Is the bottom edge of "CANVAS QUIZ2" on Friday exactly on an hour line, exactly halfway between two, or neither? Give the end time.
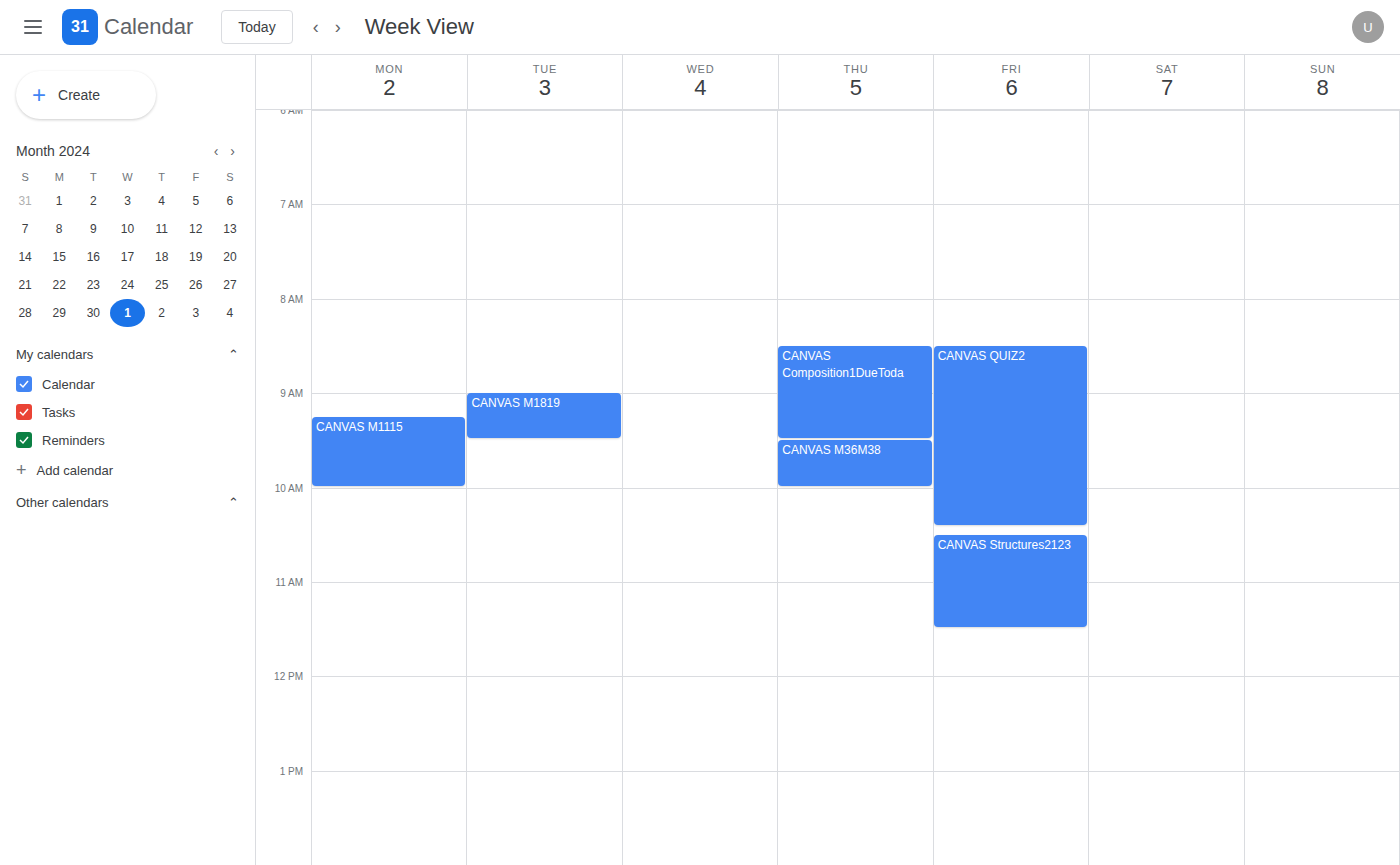
10:25 AM -- neither: 25 minutes below the 10 AM line and 35 minutes above the 11 AM line.